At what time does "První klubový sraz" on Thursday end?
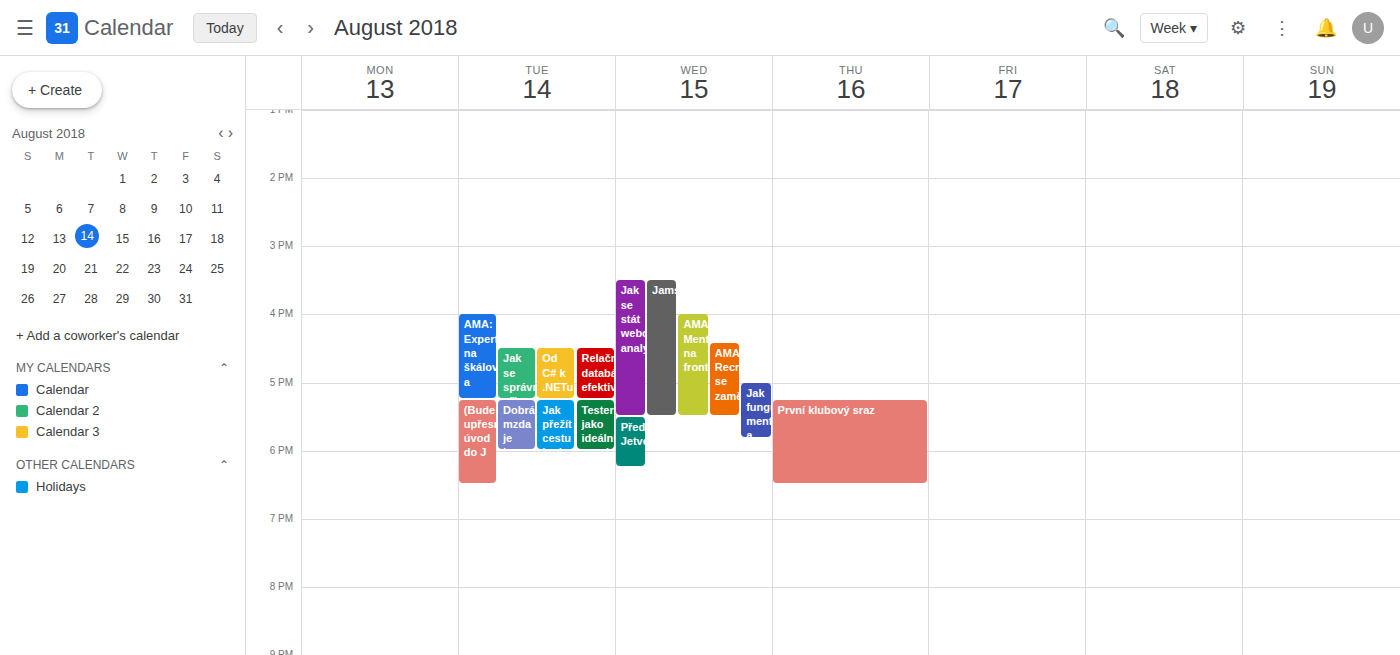
6:30 PM